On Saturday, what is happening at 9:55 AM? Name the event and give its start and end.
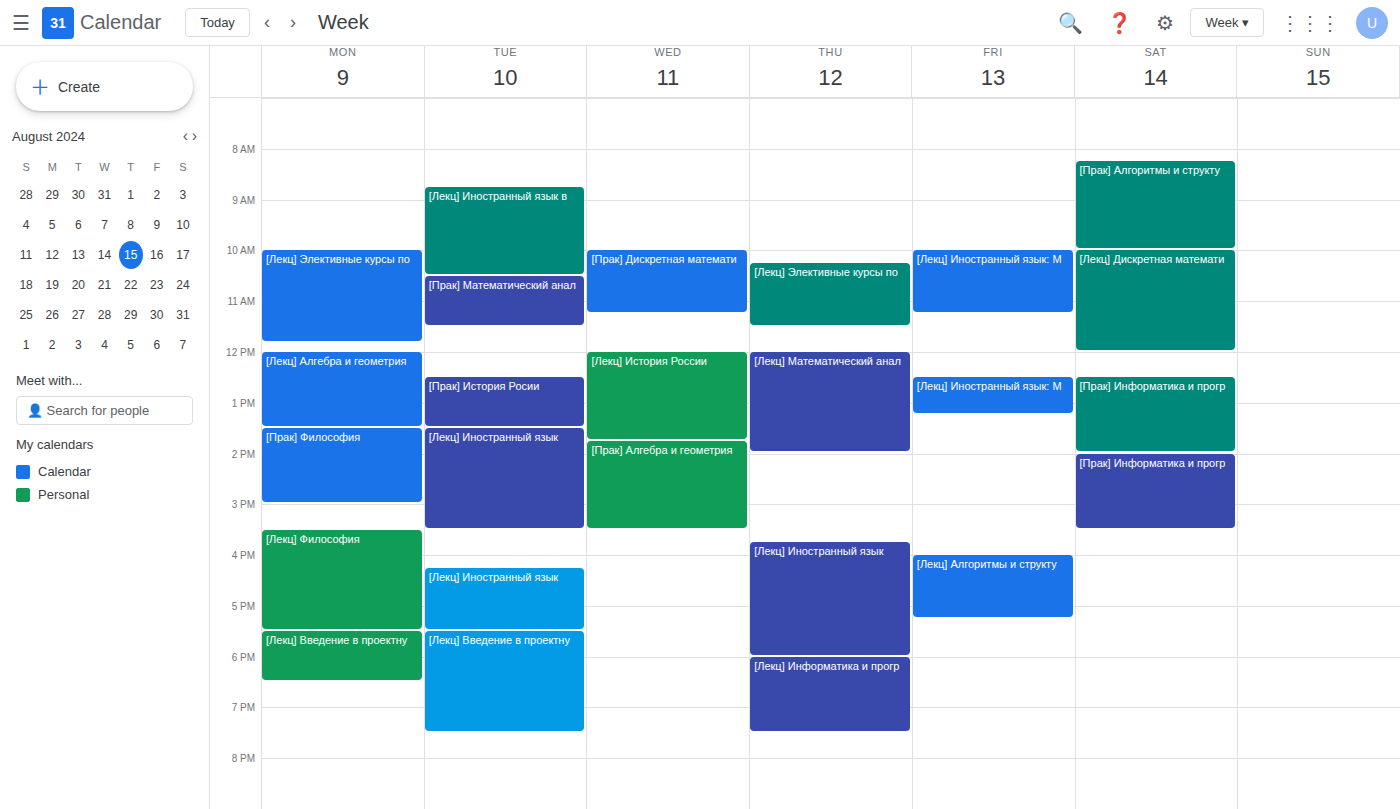
"[Прак] Алгоритмы и структу", 8:15 AM to 10:00 AM